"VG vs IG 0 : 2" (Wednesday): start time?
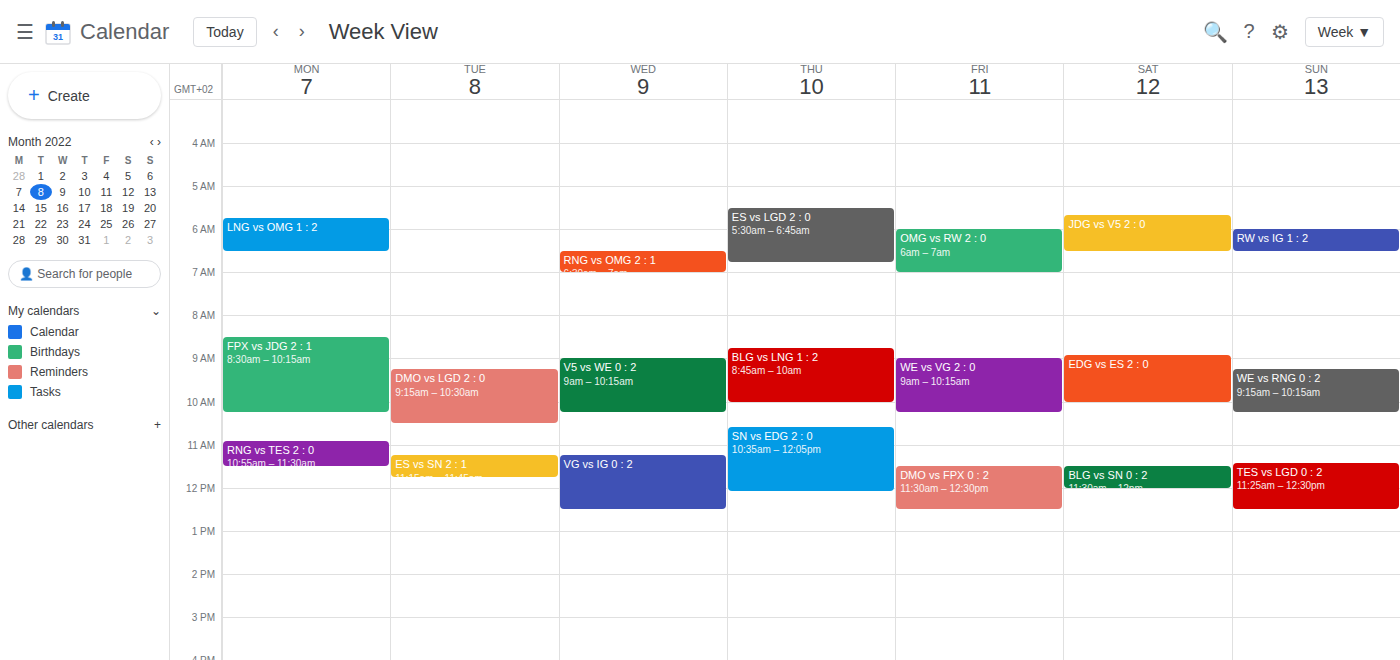
11:15 AM